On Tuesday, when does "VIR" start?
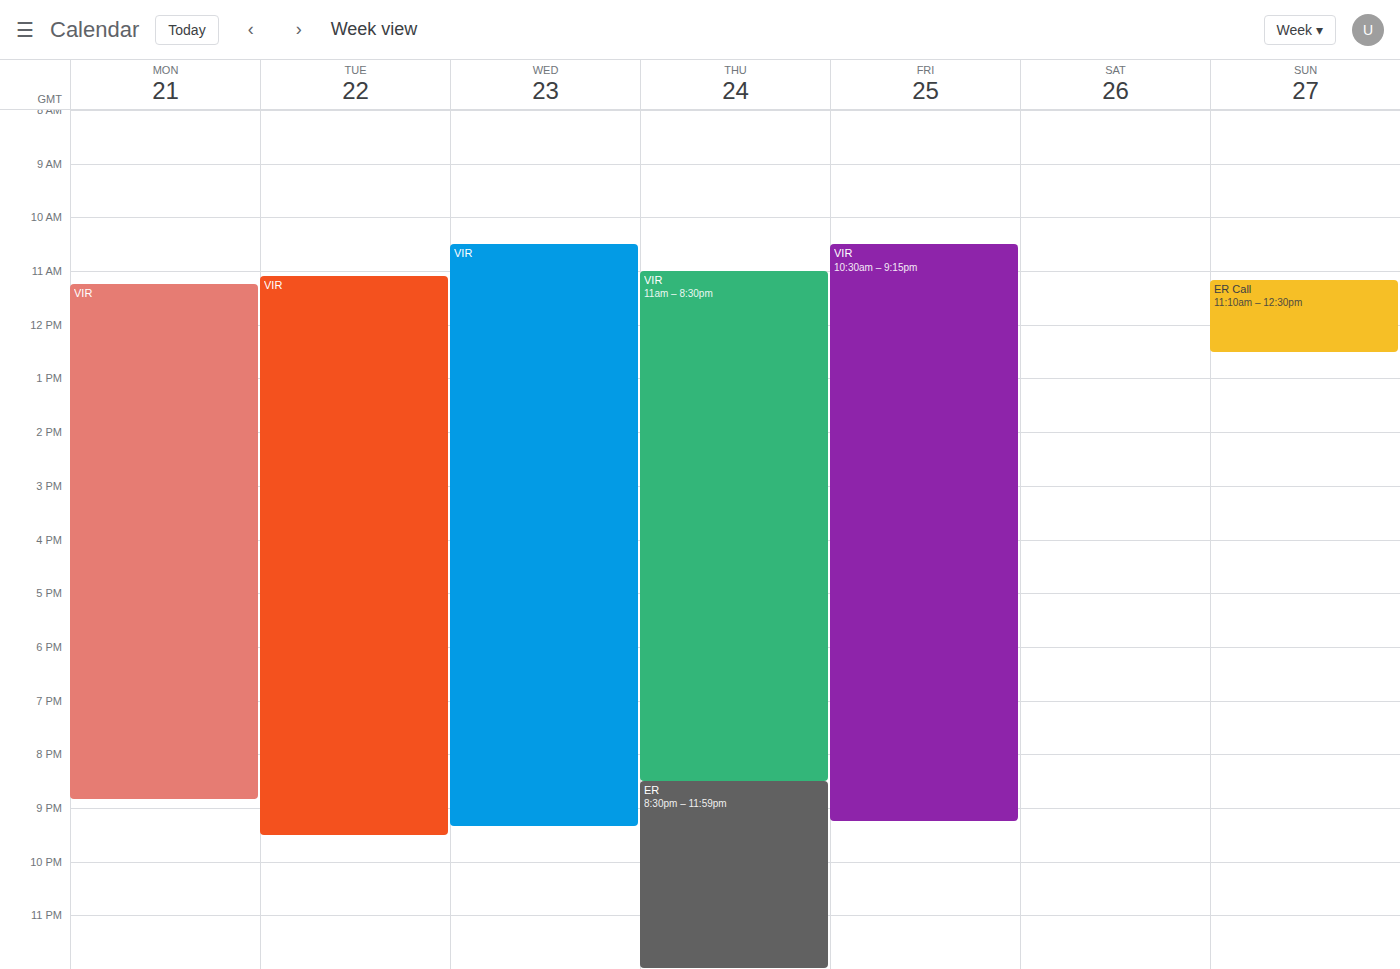
11:05 AM